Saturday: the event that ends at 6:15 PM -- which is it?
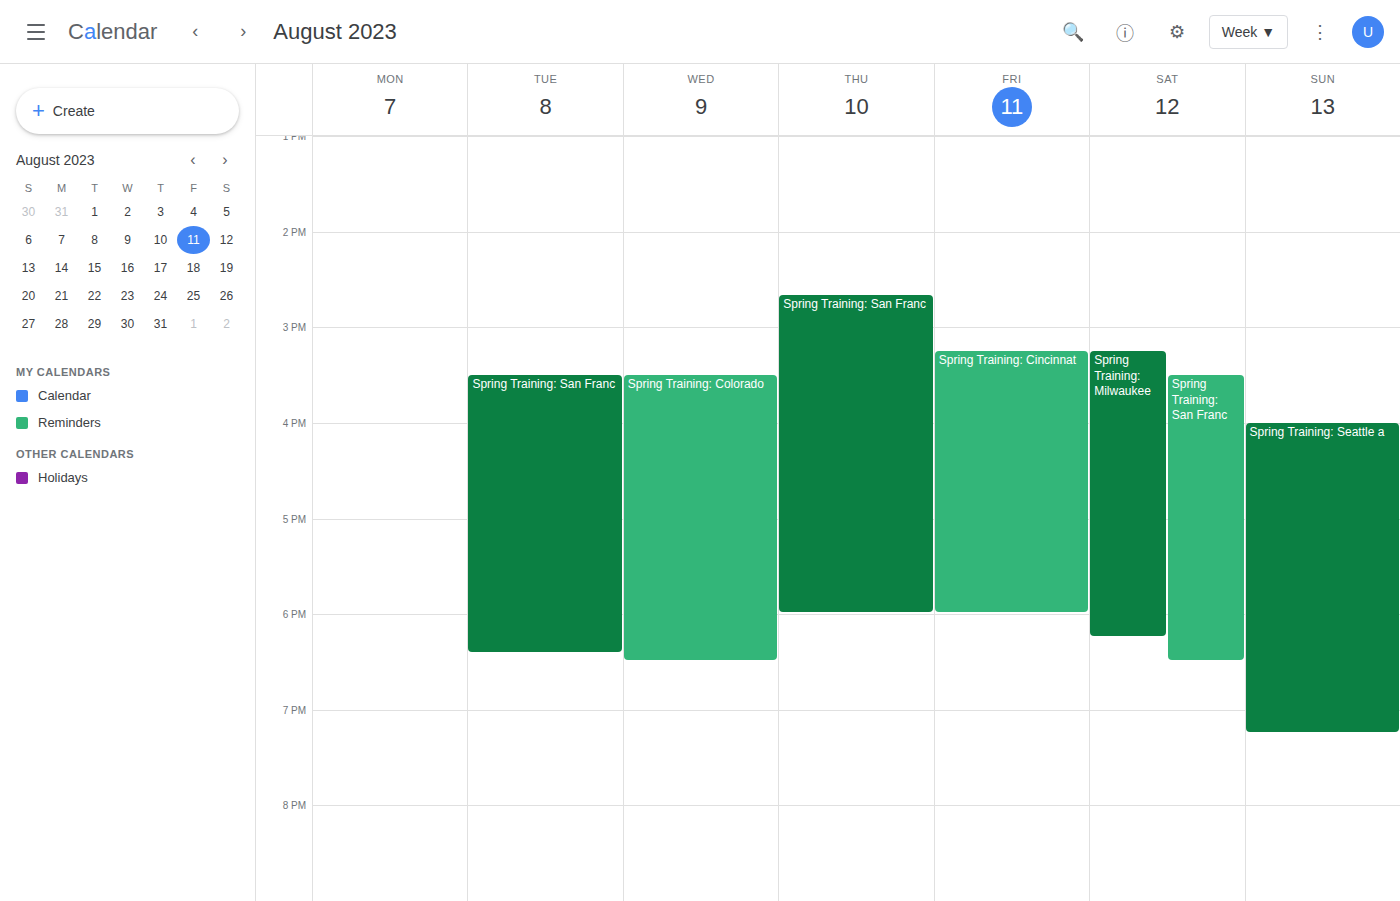
"Spring Training: Milwaukee"